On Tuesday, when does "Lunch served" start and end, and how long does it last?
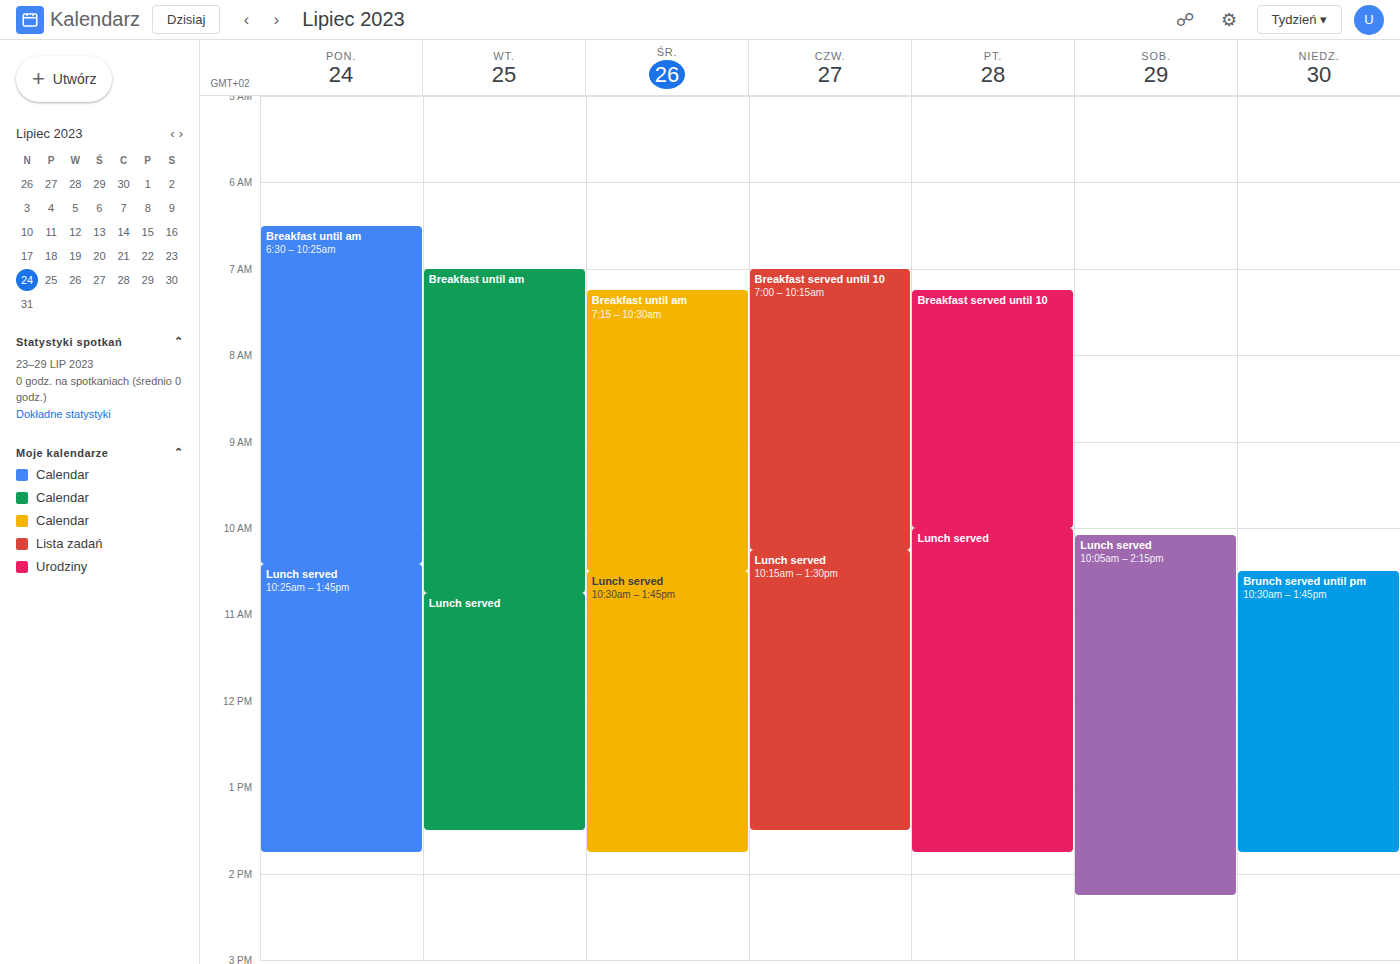
10:45 AM to 1:30 PM, 2 hours 45 minutes